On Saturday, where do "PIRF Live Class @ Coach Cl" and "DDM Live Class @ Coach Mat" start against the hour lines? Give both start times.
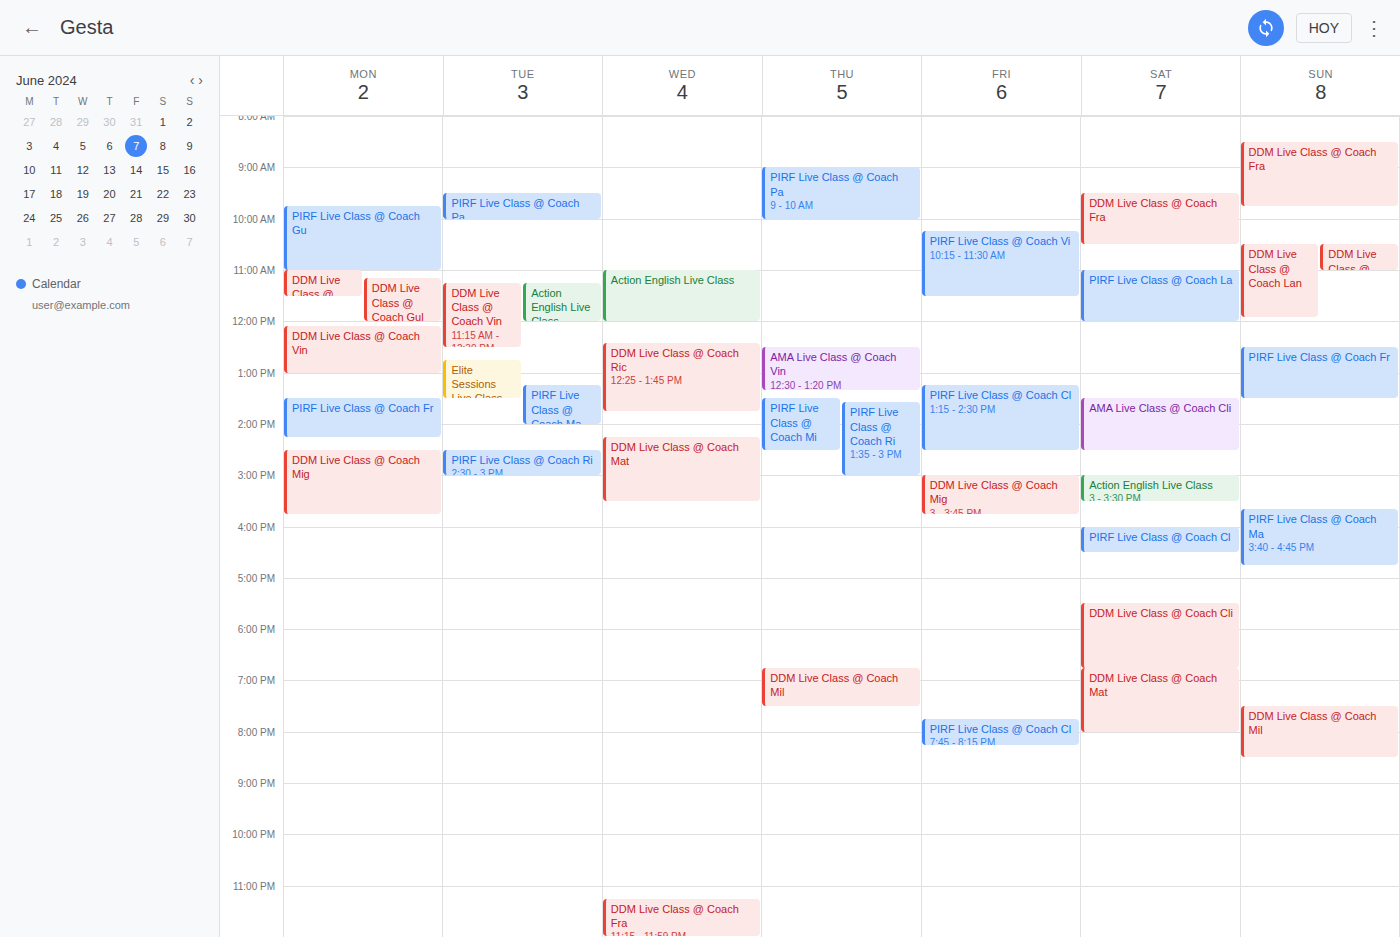
"PIRF Live Class @ Coach Cl": 4:00 PM, exactly on the 4 PM line. "DDM Live Class @ Coach Mat": 6:45 PM, neither: three quarters of the way from the 6 PM line to the 7 PM line.